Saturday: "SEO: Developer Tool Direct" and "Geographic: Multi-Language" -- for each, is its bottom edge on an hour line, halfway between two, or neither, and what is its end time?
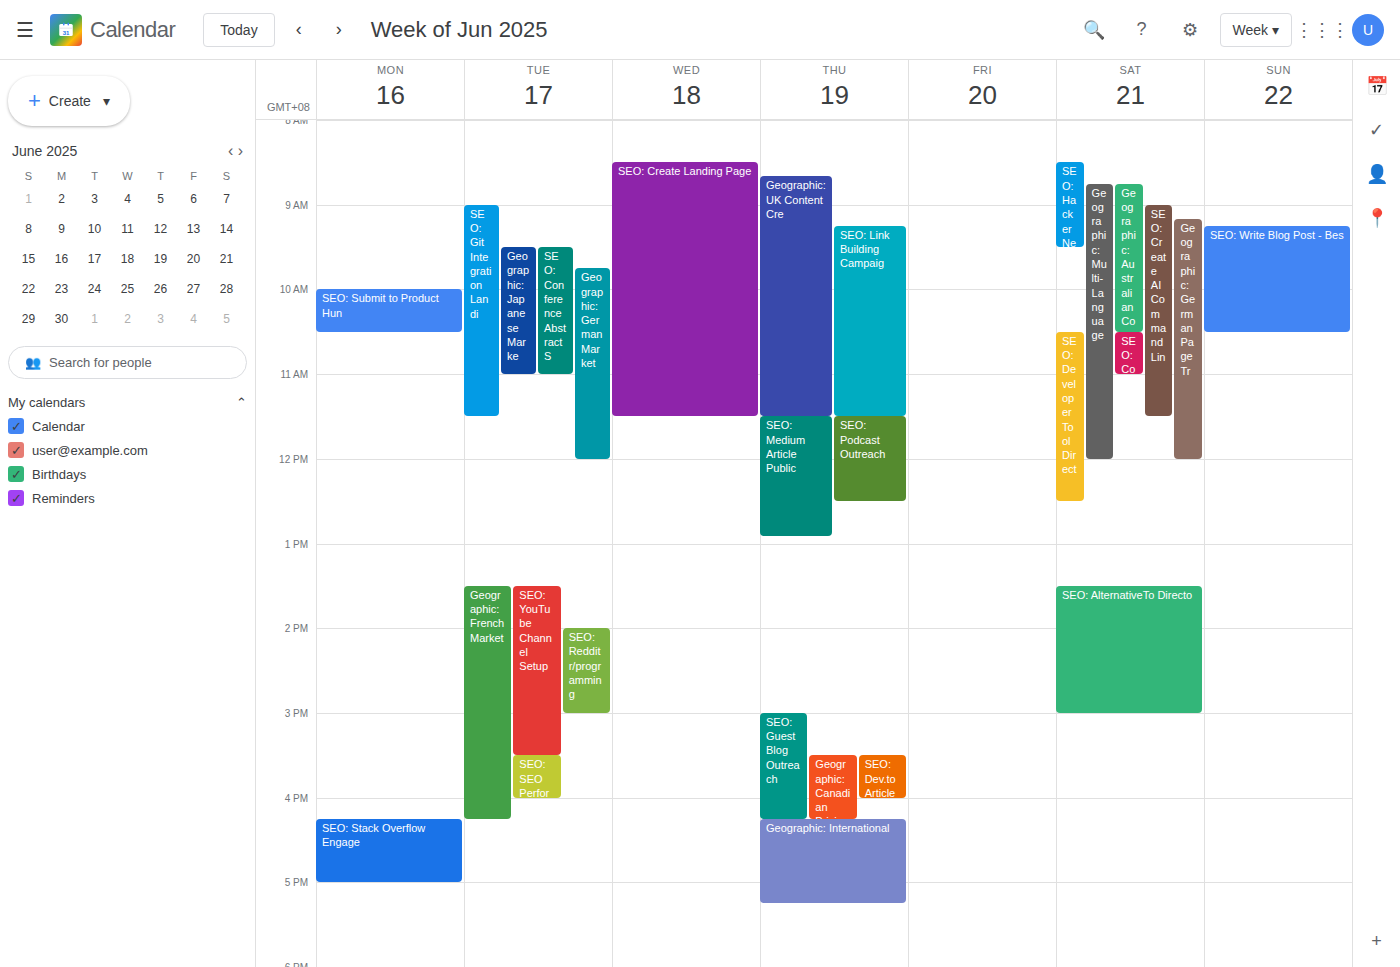
"SEO: Developer Tool Direct": 12:30 PM, halfway between the 12 PM and 1 PM lines. "Geographic: Multi-Language": 12:00 PM, exactly on the 12 PM line.